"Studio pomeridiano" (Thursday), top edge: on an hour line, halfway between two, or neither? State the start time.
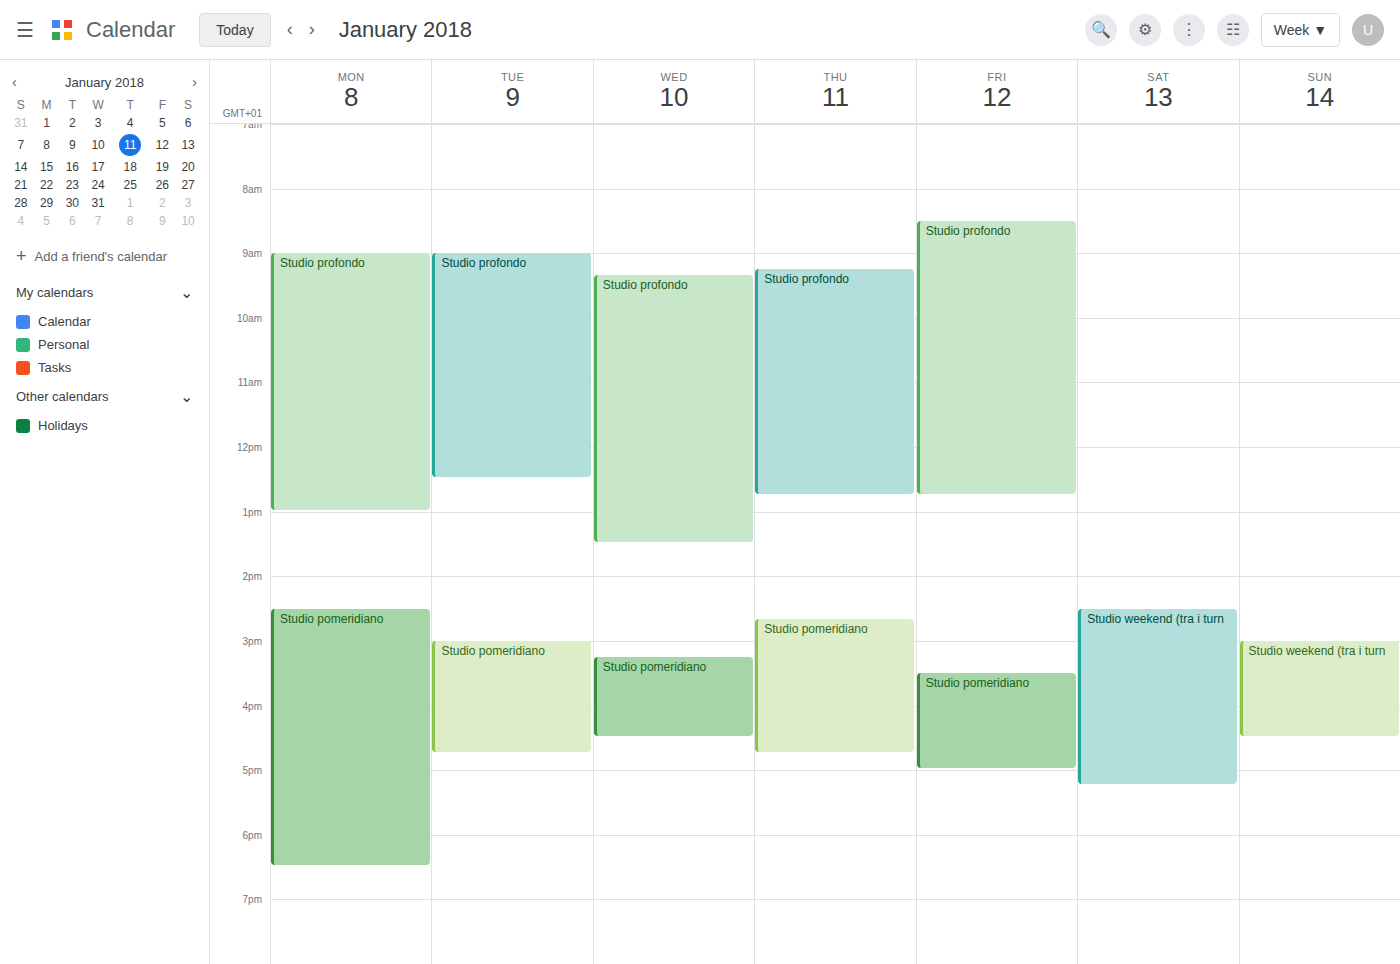
2:40 PM -- neither: 40 minutes below the 2 PM line and 20 minutes above the 3 PM line.